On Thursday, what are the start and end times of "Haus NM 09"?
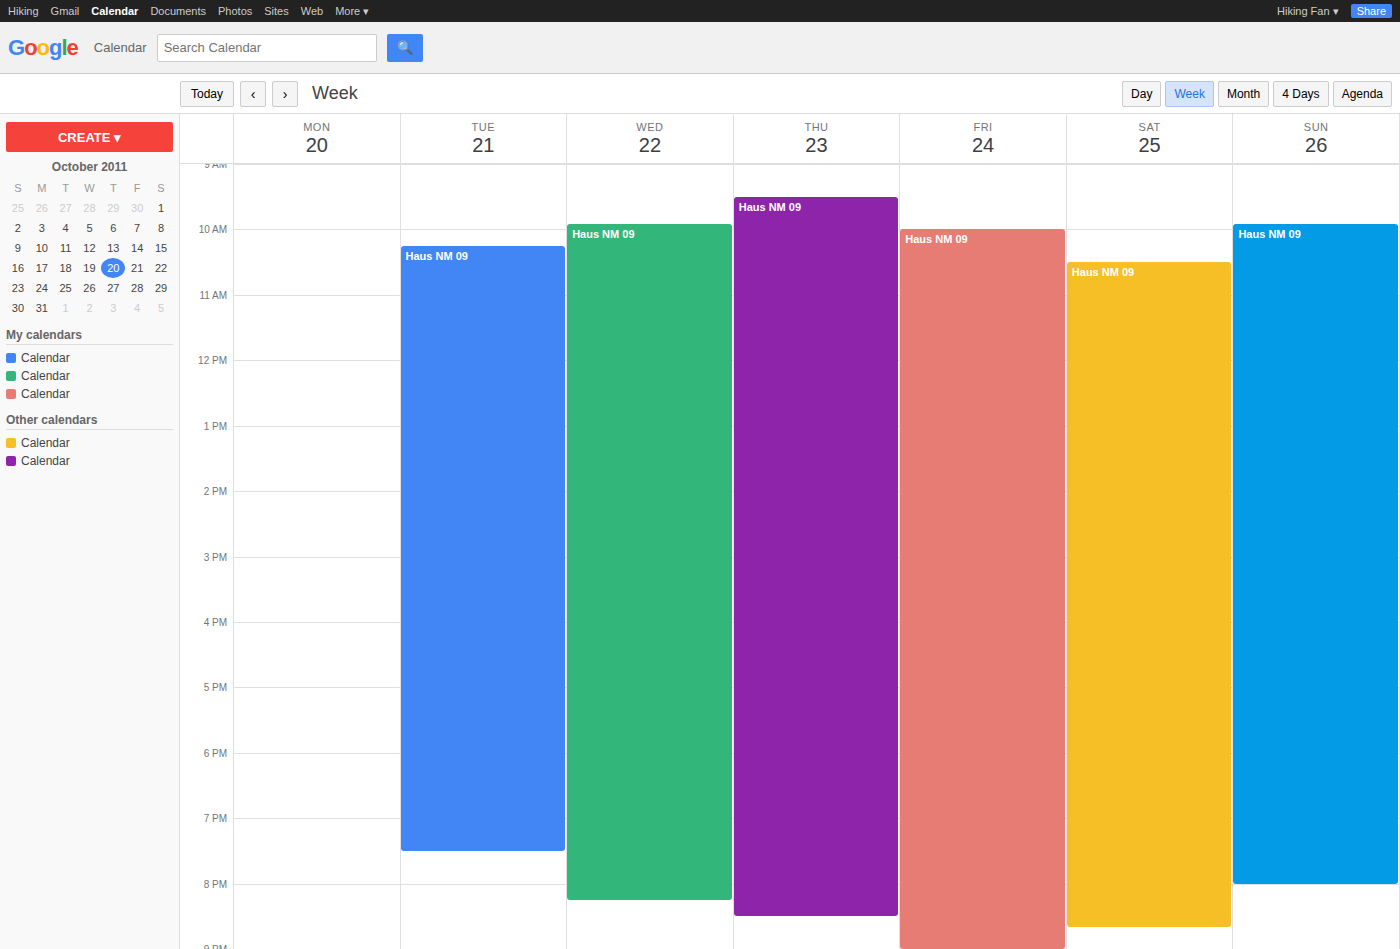
9:30 AM to 8:30 PM